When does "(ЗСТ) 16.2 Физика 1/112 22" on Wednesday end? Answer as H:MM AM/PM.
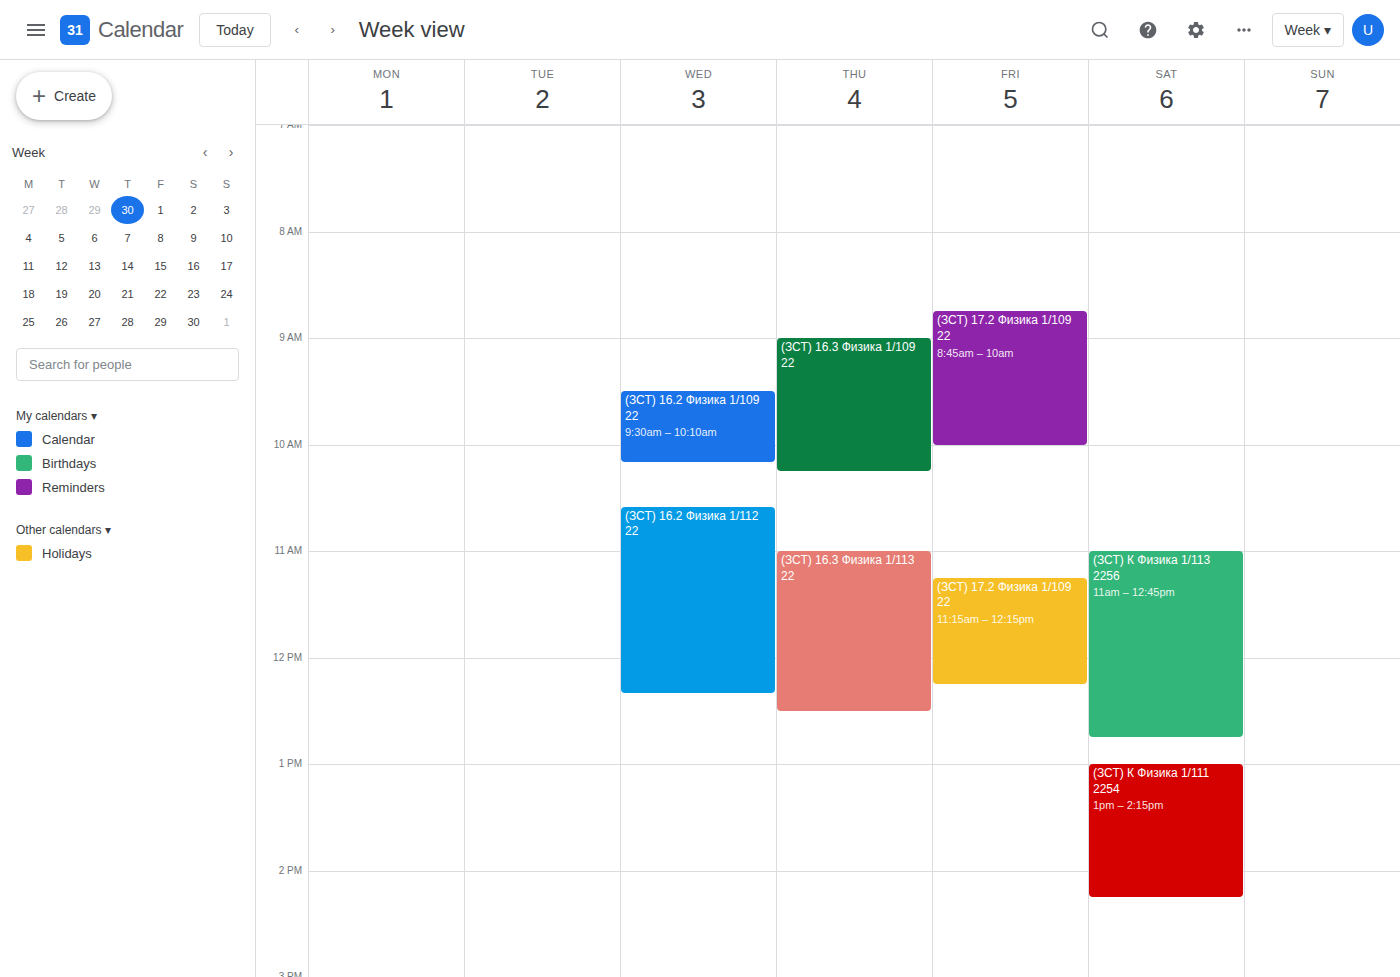
12:20 PM